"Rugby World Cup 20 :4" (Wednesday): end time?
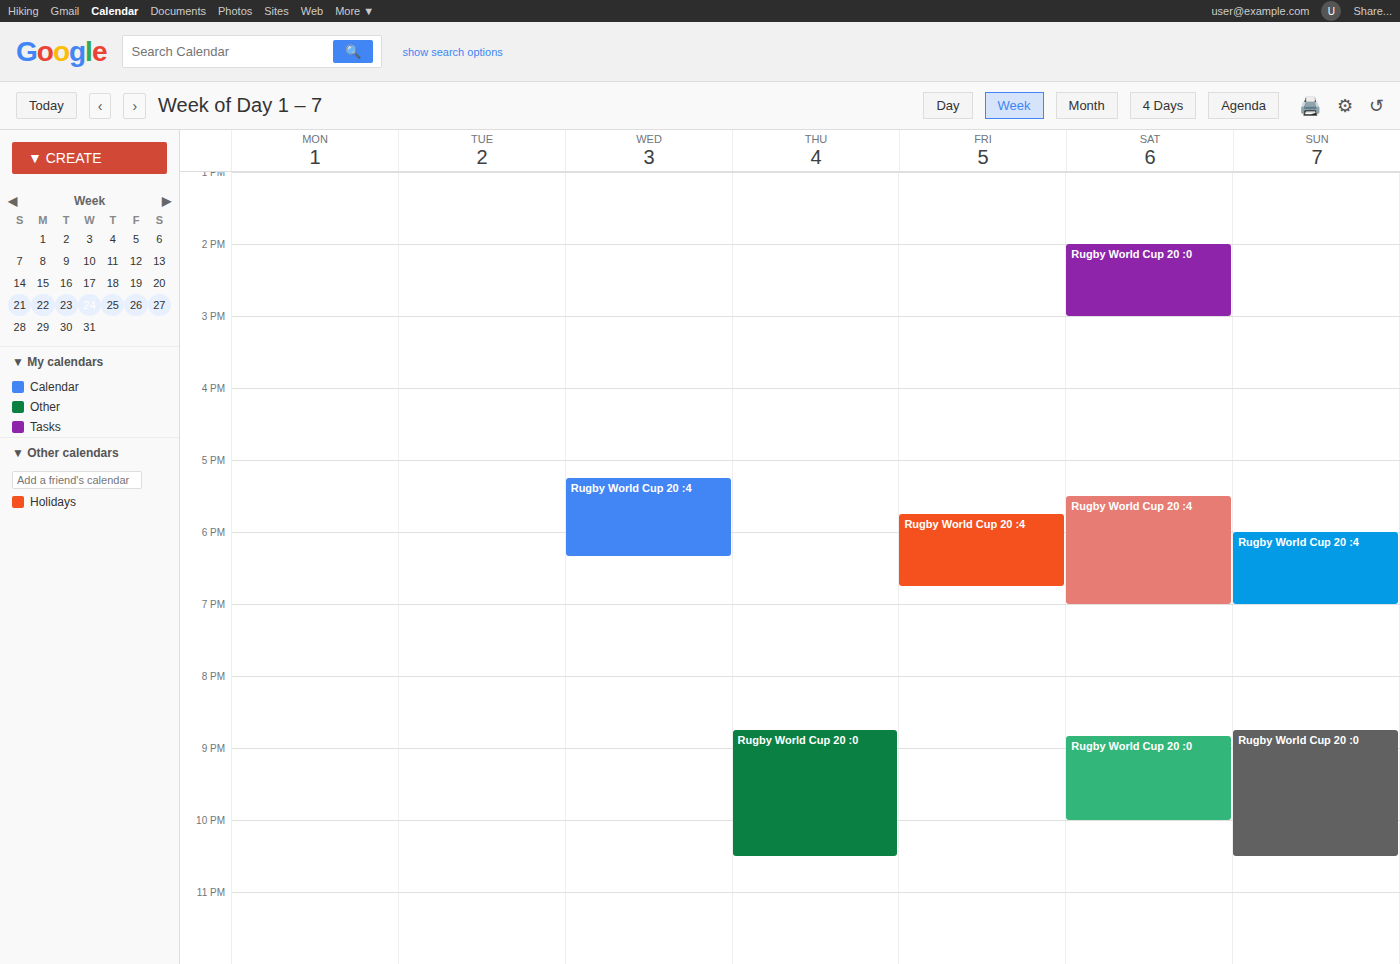
6:20 PM